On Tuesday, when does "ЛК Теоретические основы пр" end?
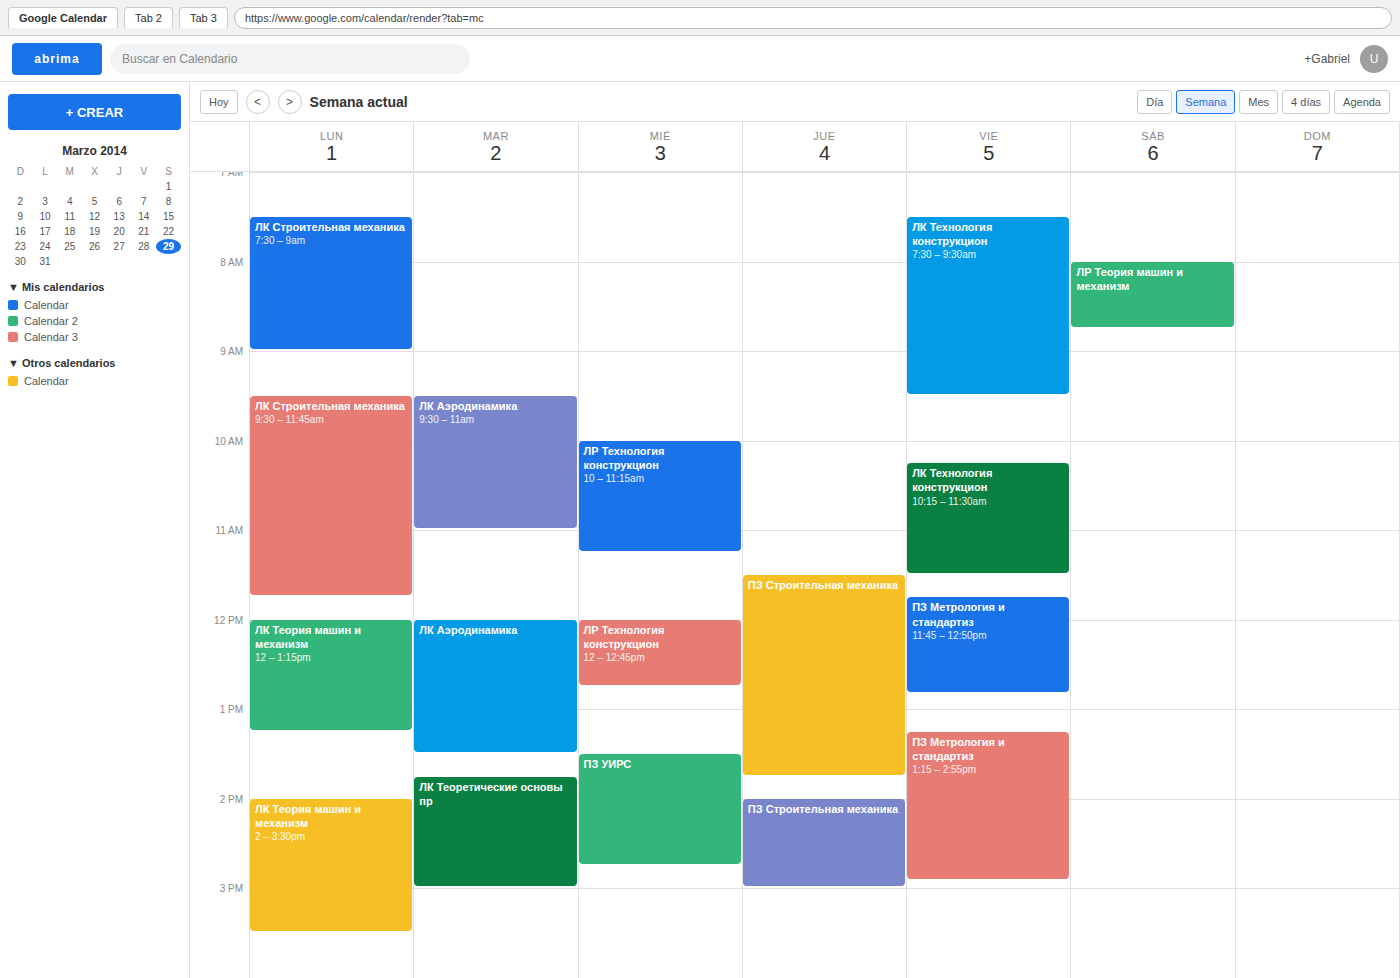
3:00 PM